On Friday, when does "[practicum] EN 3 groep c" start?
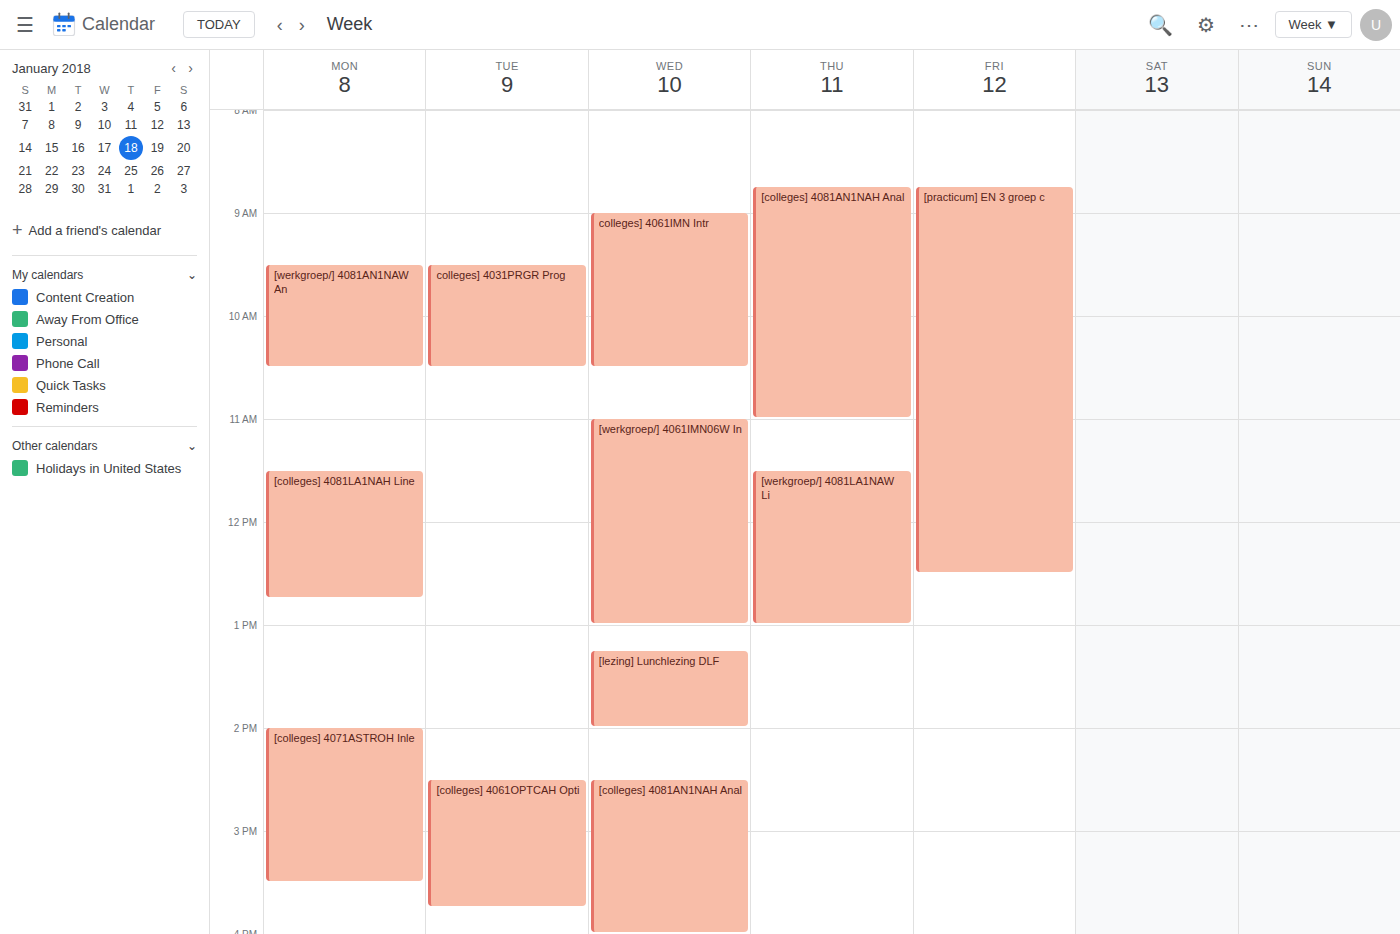
8:45 AM